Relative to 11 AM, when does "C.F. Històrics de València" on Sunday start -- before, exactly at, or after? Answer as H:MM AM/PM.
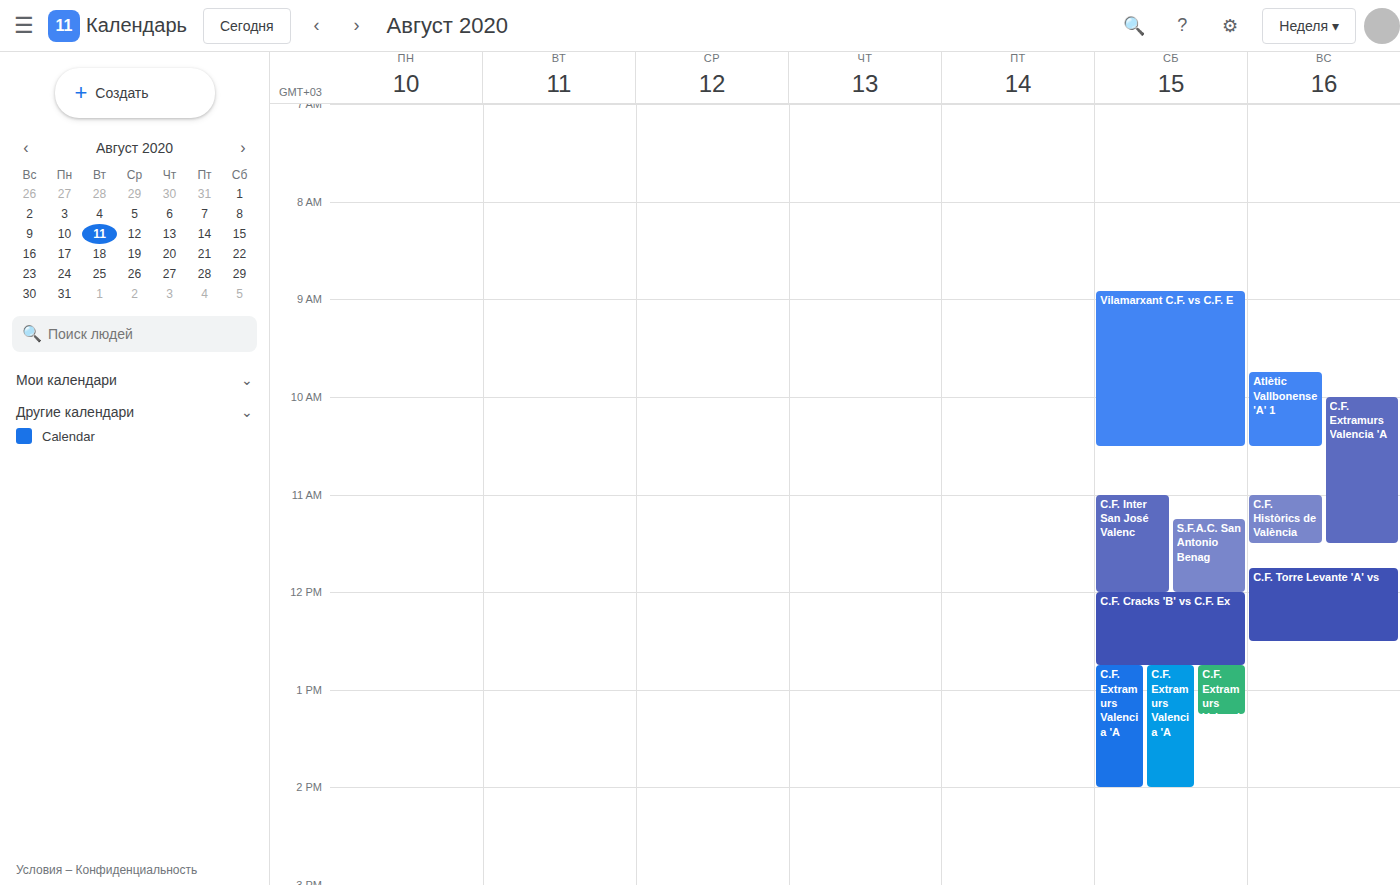
11:00 AM -- exactly at 11 AM, on the 11 AM line.